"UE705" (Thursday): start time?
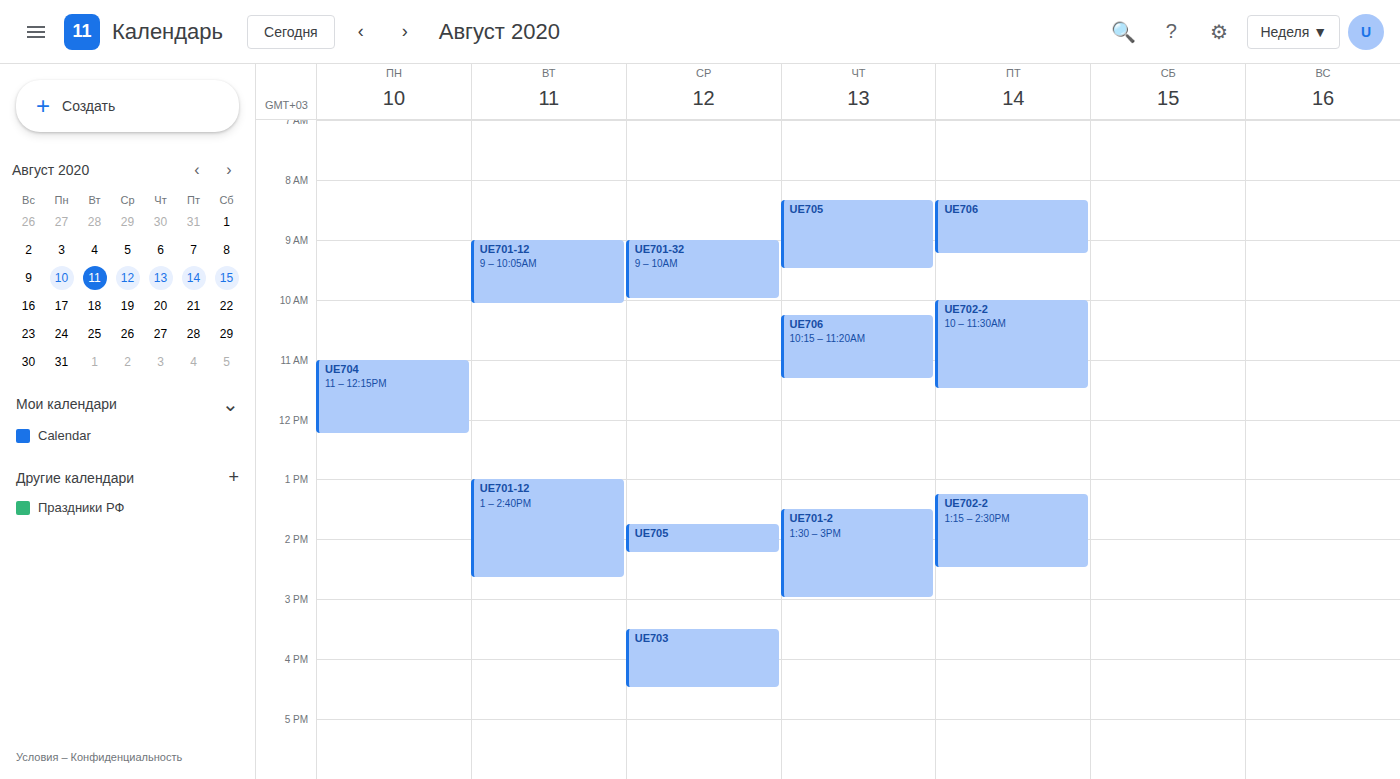
08:20